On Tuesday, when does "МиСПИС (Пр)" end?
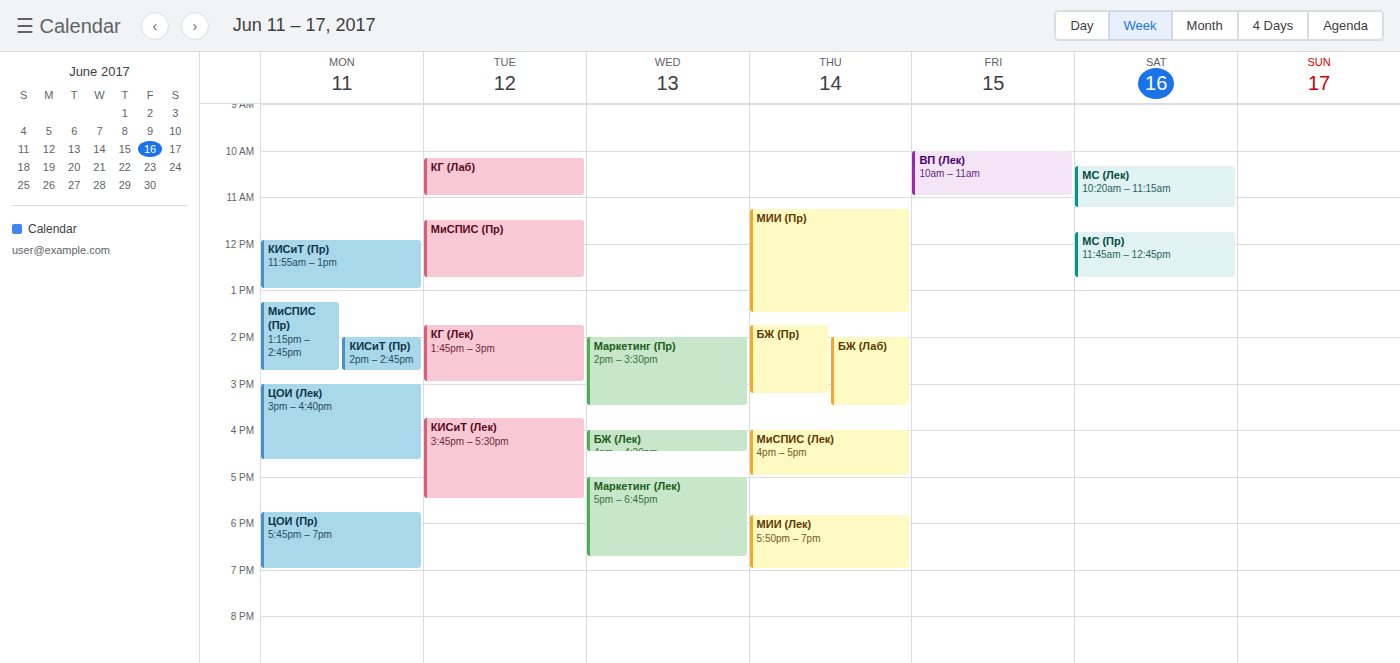
12:45 PM